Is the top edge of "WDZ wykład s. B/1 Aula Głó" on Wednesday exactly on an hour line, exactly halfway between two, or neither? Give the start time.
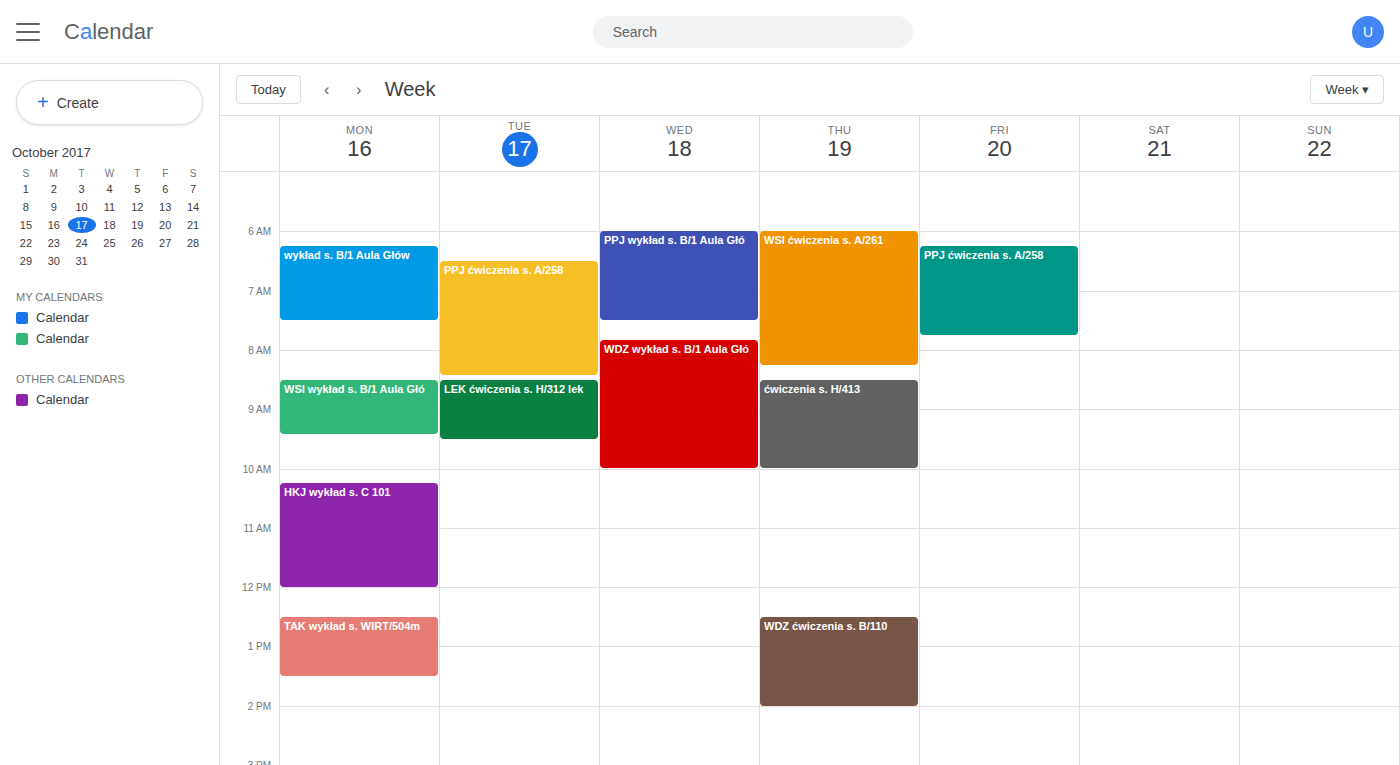
07:50 -- neither: 50 minutes below the 07:00 line and 10 minutes above the 08:00 line.